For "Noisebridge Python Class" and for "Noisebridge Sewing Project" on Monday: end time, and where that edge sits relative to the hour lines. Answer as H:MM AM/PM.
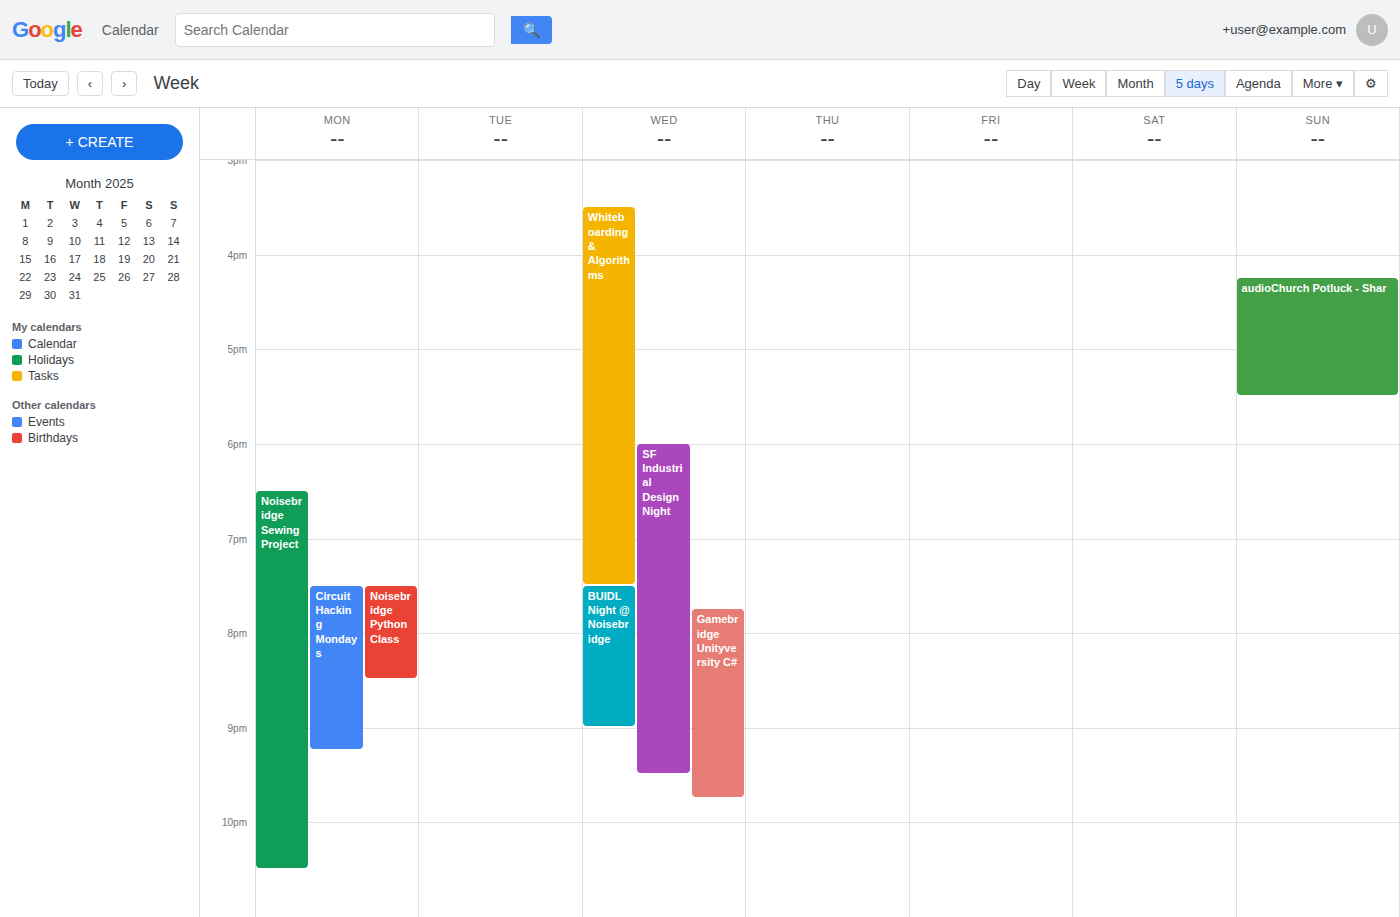
"Noisebridge Python Class": 8:30 PM, halfway between the 8 PM and 9 PM lines. "Noisebridge Sewing Project": 10:30 PM, halfway between the 10 PM and 11 PM lines.